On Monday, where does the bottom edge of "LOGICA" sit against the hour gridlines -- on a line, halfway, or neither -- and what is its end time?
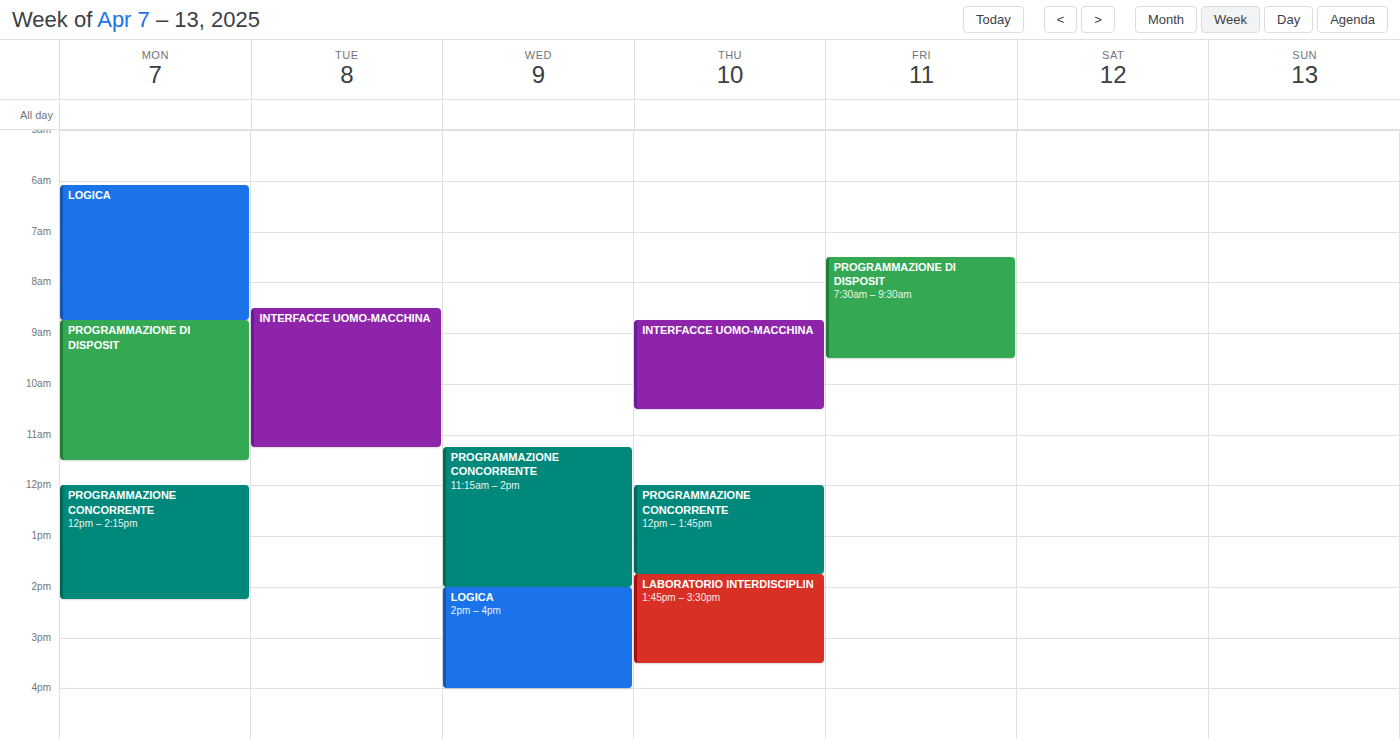
8:45 AM -- neither: three quarters of the way from the 8 AM line to the 9 AM line.